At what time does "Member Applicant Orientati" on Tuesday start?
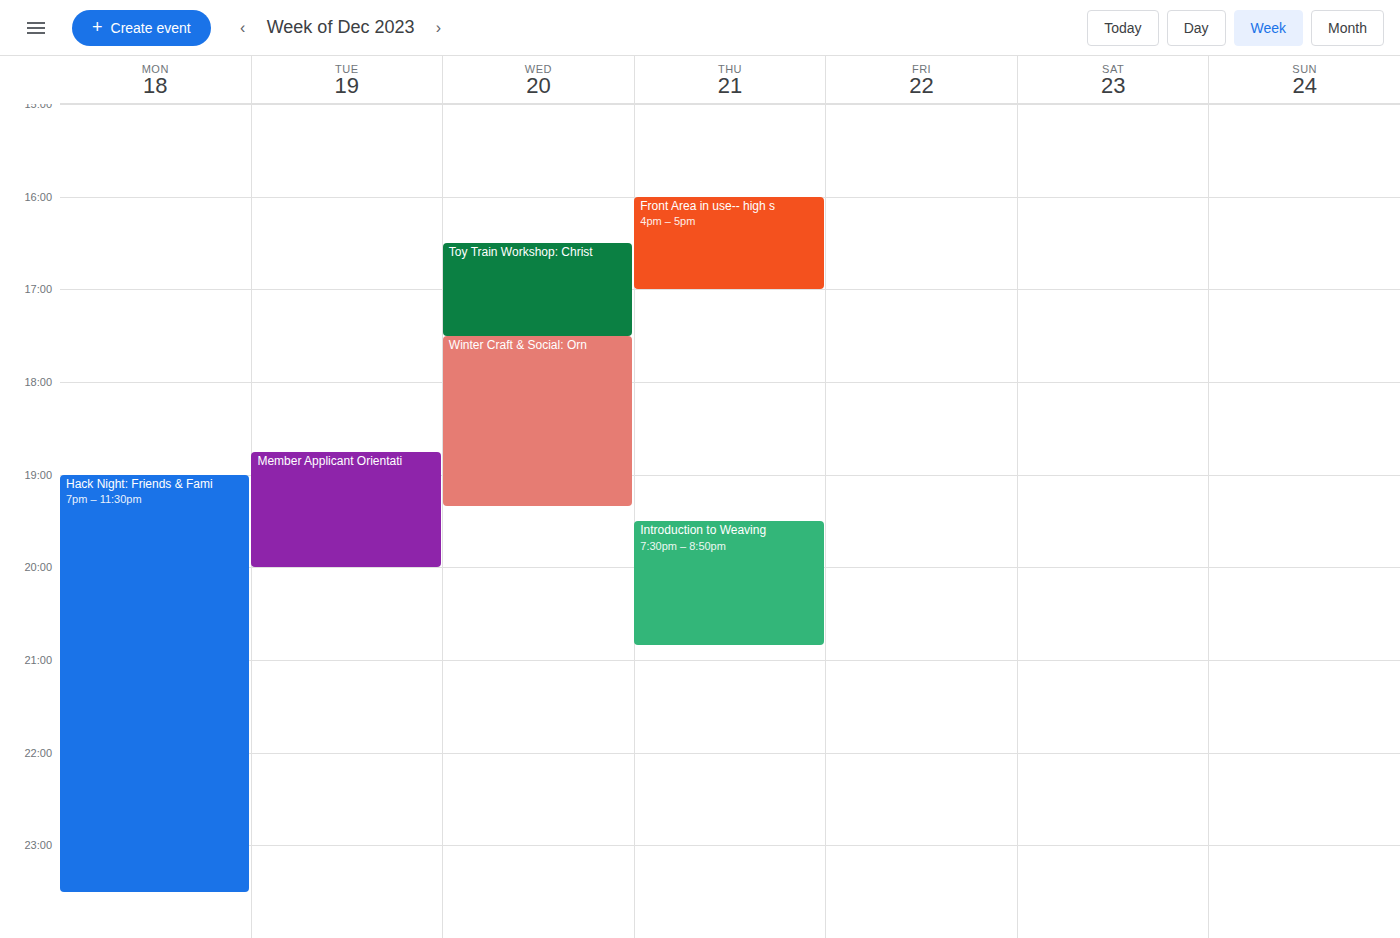
6:45 PM